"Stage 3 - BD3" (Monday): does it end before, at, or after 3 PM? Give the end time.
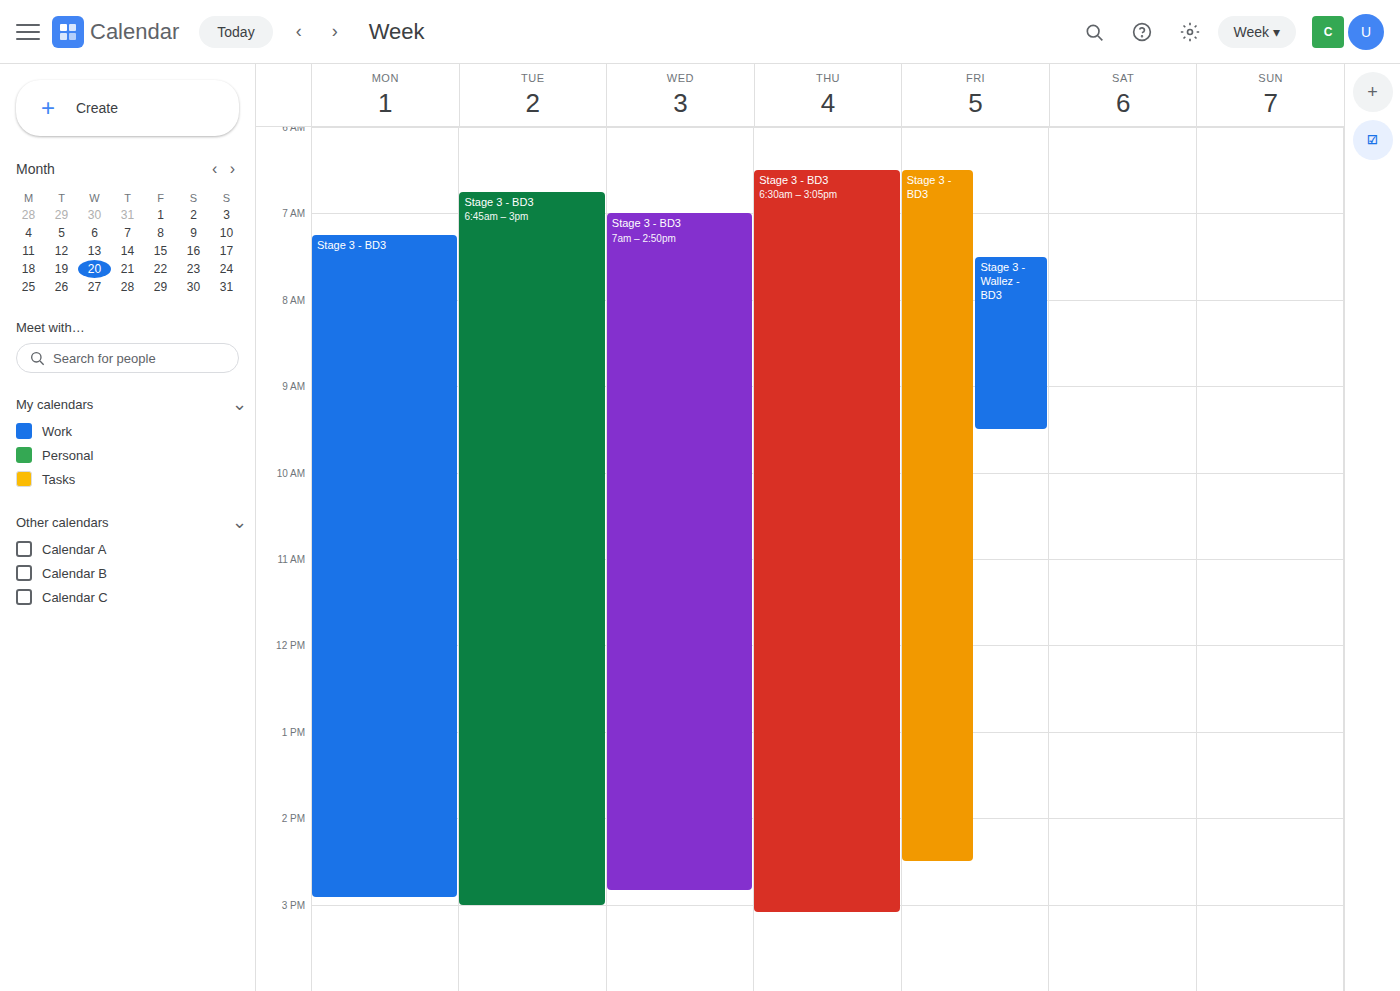
2:55 PM -- before 3 PM, 5 minutes above the 3 PM line.